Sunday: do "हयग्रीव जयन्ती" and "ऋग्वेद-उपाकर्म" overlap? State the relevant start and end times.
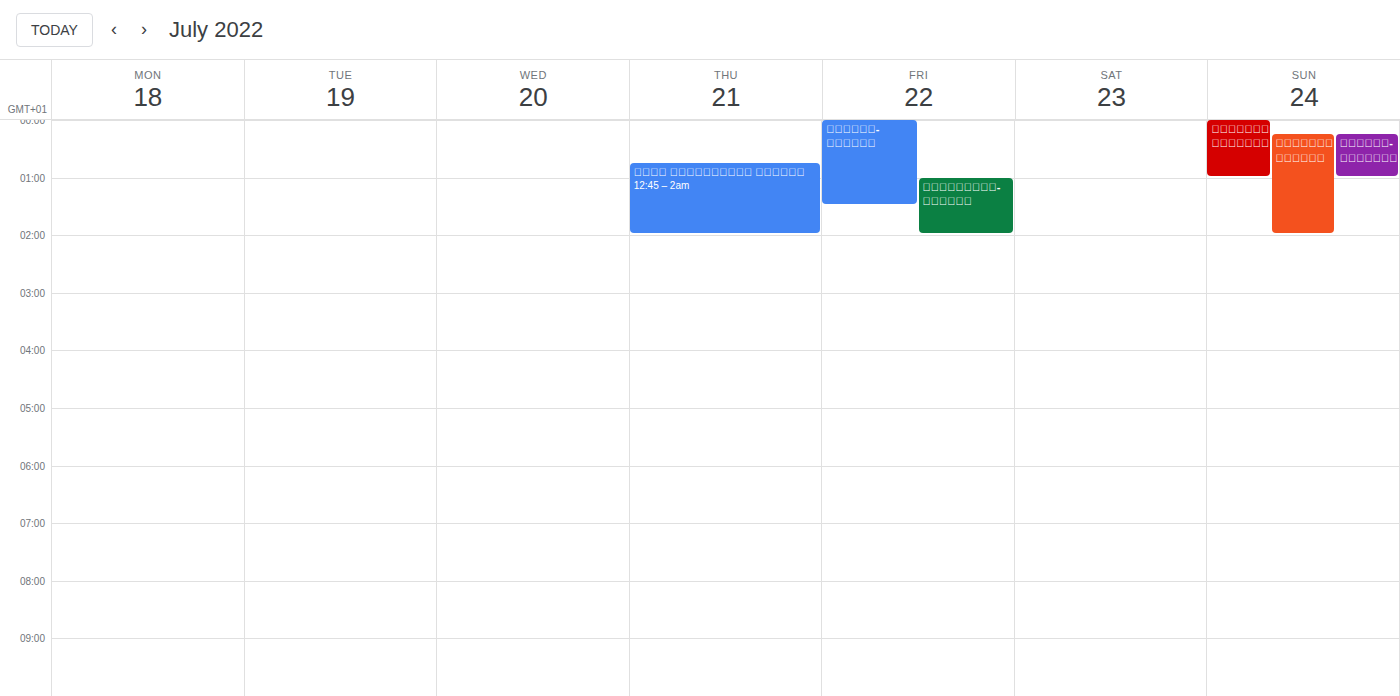
"ऋग्वेद-उपाकर्म" runs 12:15 AM to 1:00 AM, inside "हयग्रीव जयन्ती" -- they overlap.